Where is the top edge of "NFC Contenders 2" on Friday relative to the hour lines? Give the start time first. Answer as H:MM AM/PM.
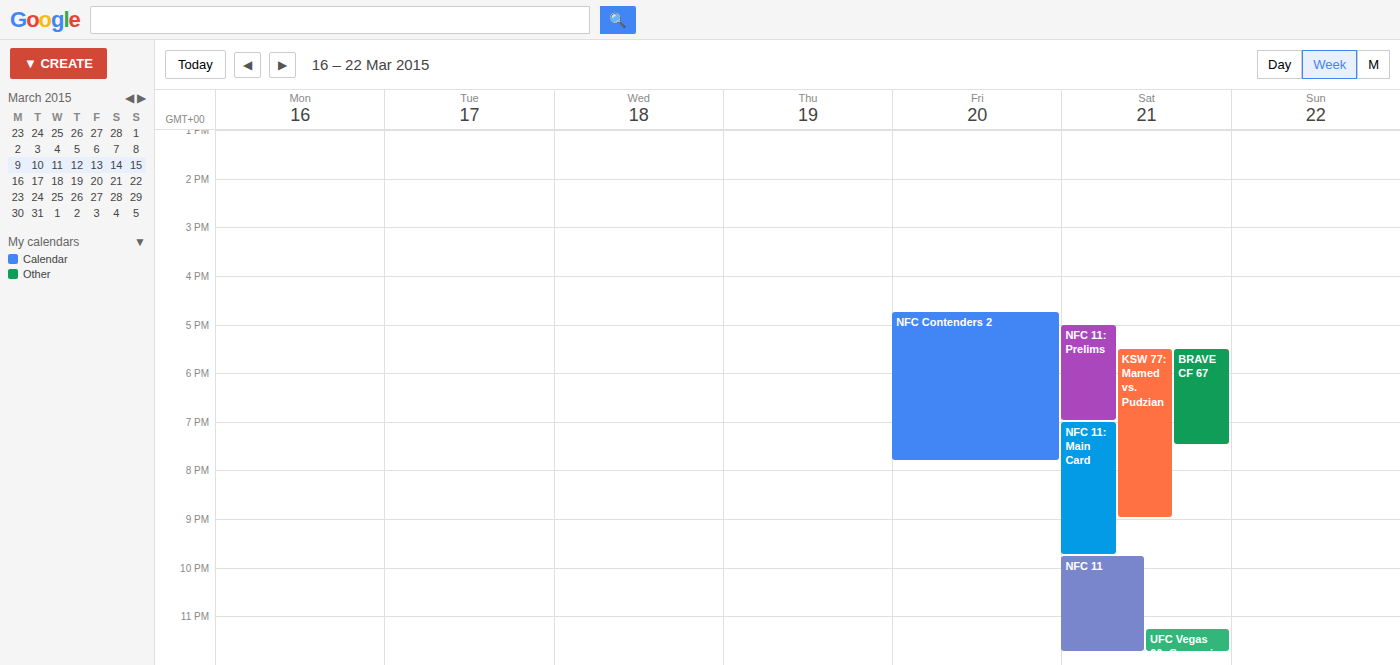
4:45 PM -- neither: three quarters of the way from the 4 PM line to the 5 PM line.